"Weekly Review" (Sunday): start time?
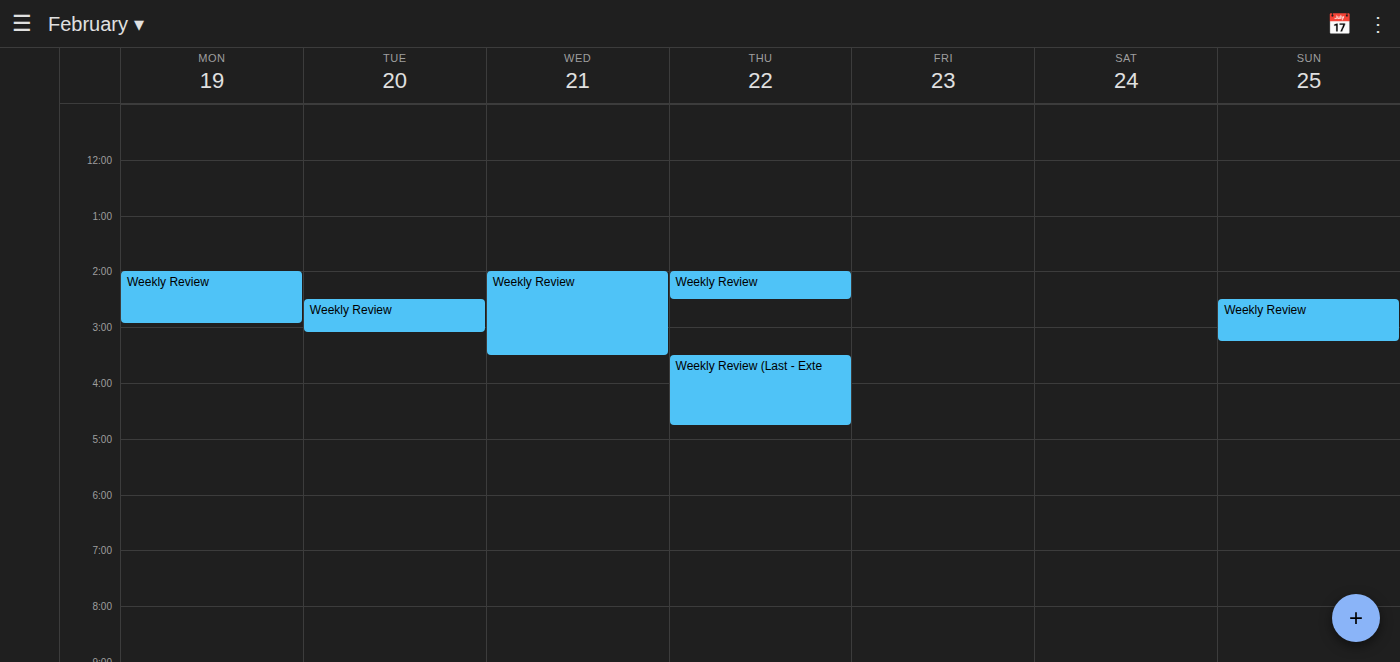
2:30 PM